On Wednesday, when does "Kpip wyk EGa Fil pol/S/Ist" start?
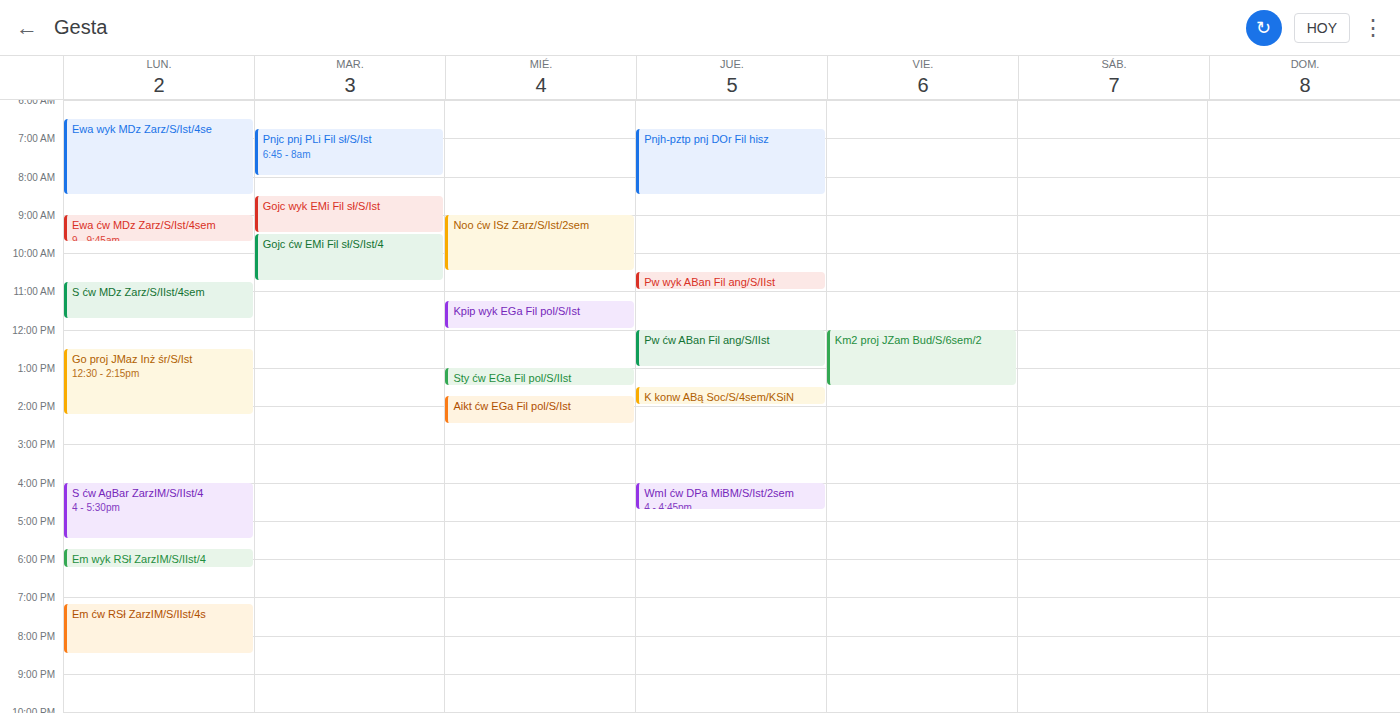
11:15 AM